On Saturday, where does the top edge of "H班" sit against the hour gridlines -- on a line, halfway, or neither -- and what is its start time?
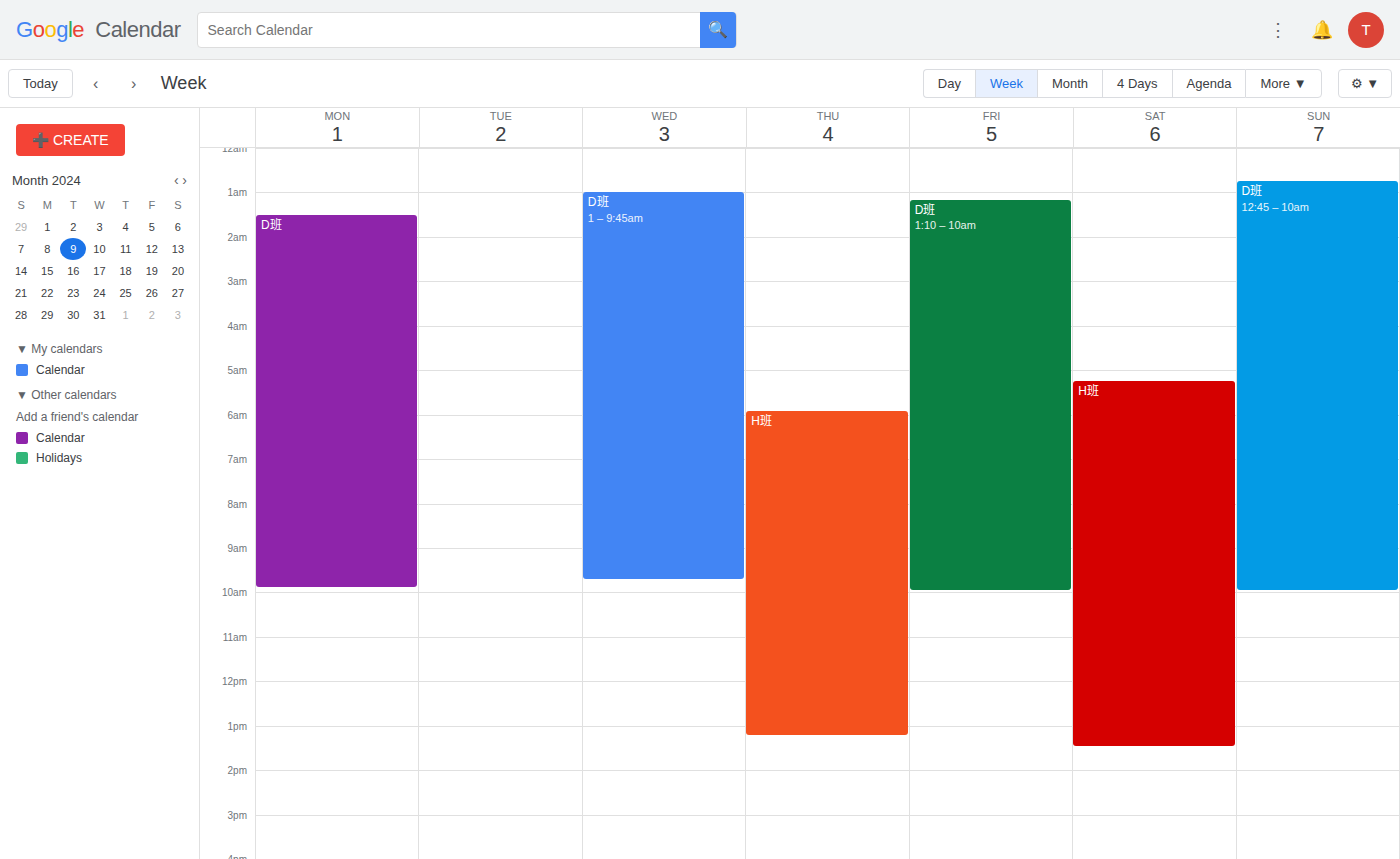
5:15 AM -- neither: a quarter of the way from the 5 AM line to the 6 AM line.